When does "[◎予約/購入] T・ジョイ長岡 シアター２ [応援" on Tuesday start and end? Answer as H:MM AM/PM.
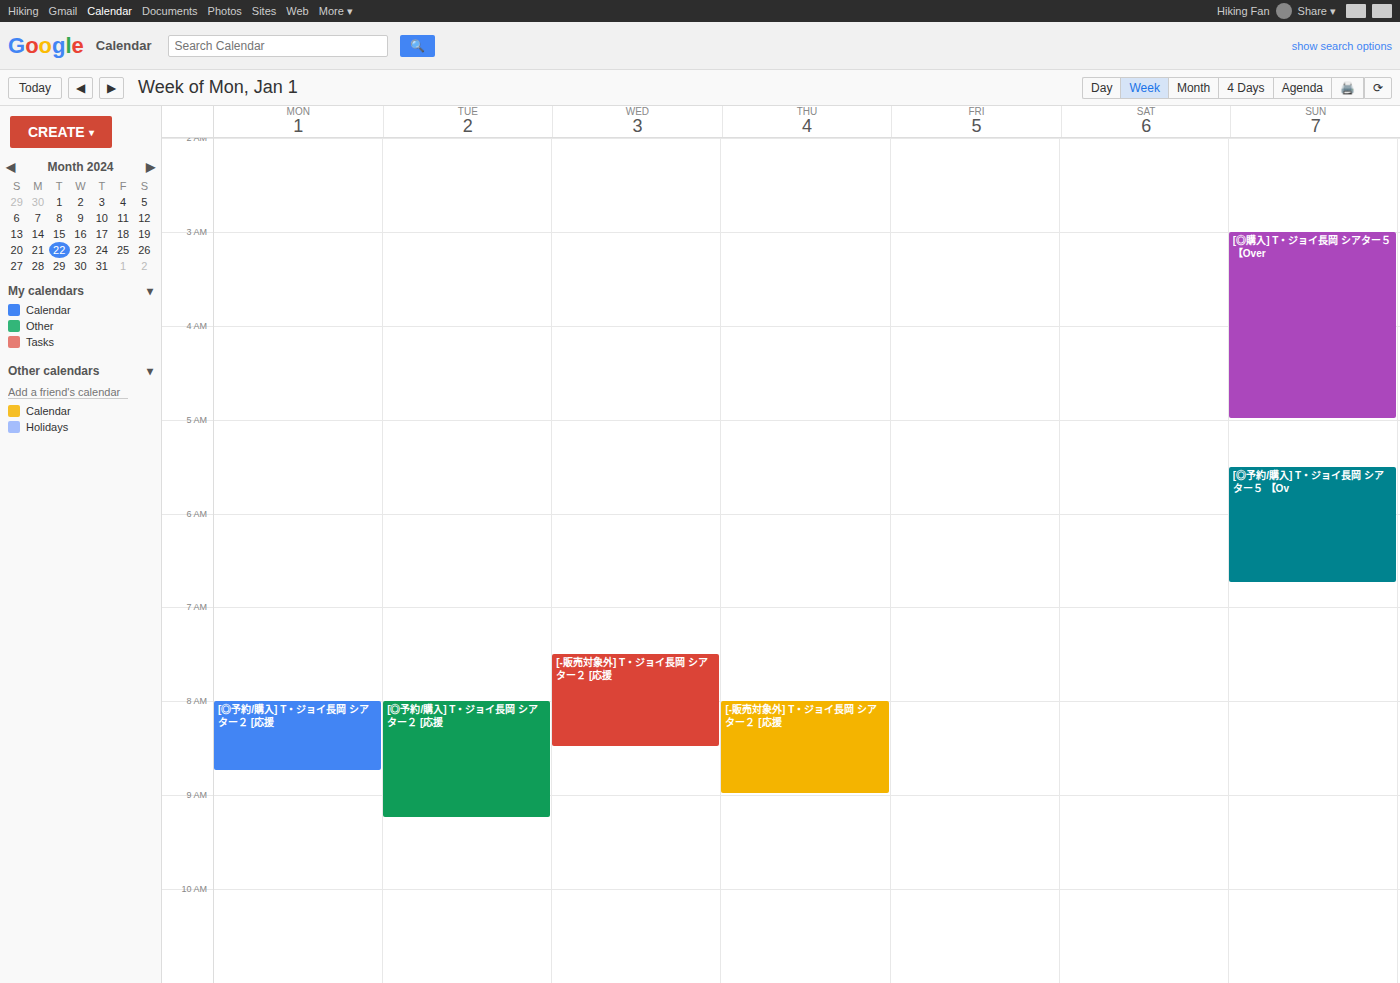
8:00 AM to 9:15 AM